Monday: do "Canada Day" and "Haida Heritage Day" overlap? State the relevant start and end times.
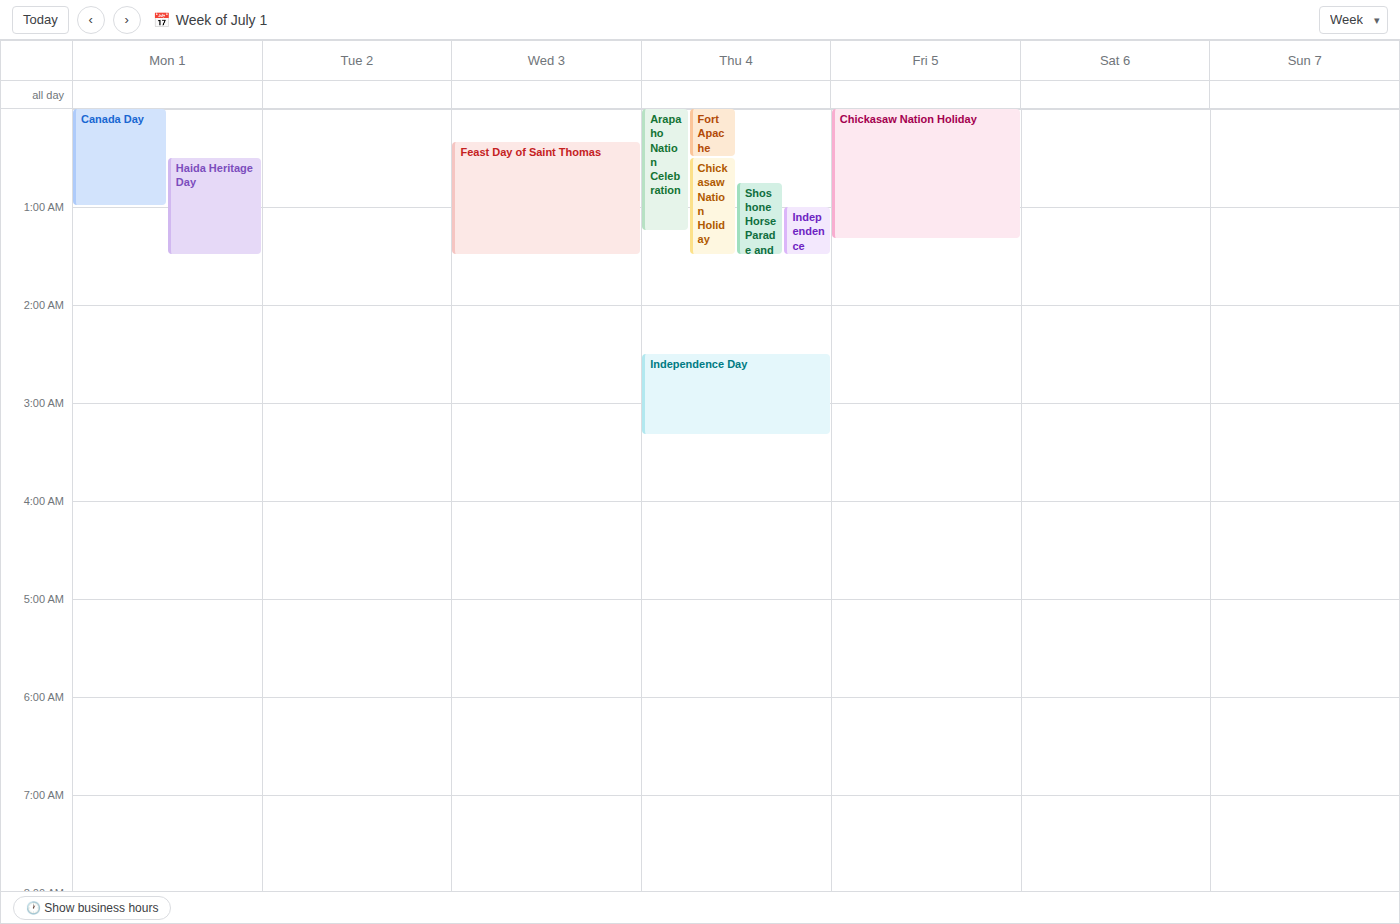
"Haida Heritage Day" starts at 12:30 AM, before "Canada Day" ends at 1:00 AM -- they overlap.